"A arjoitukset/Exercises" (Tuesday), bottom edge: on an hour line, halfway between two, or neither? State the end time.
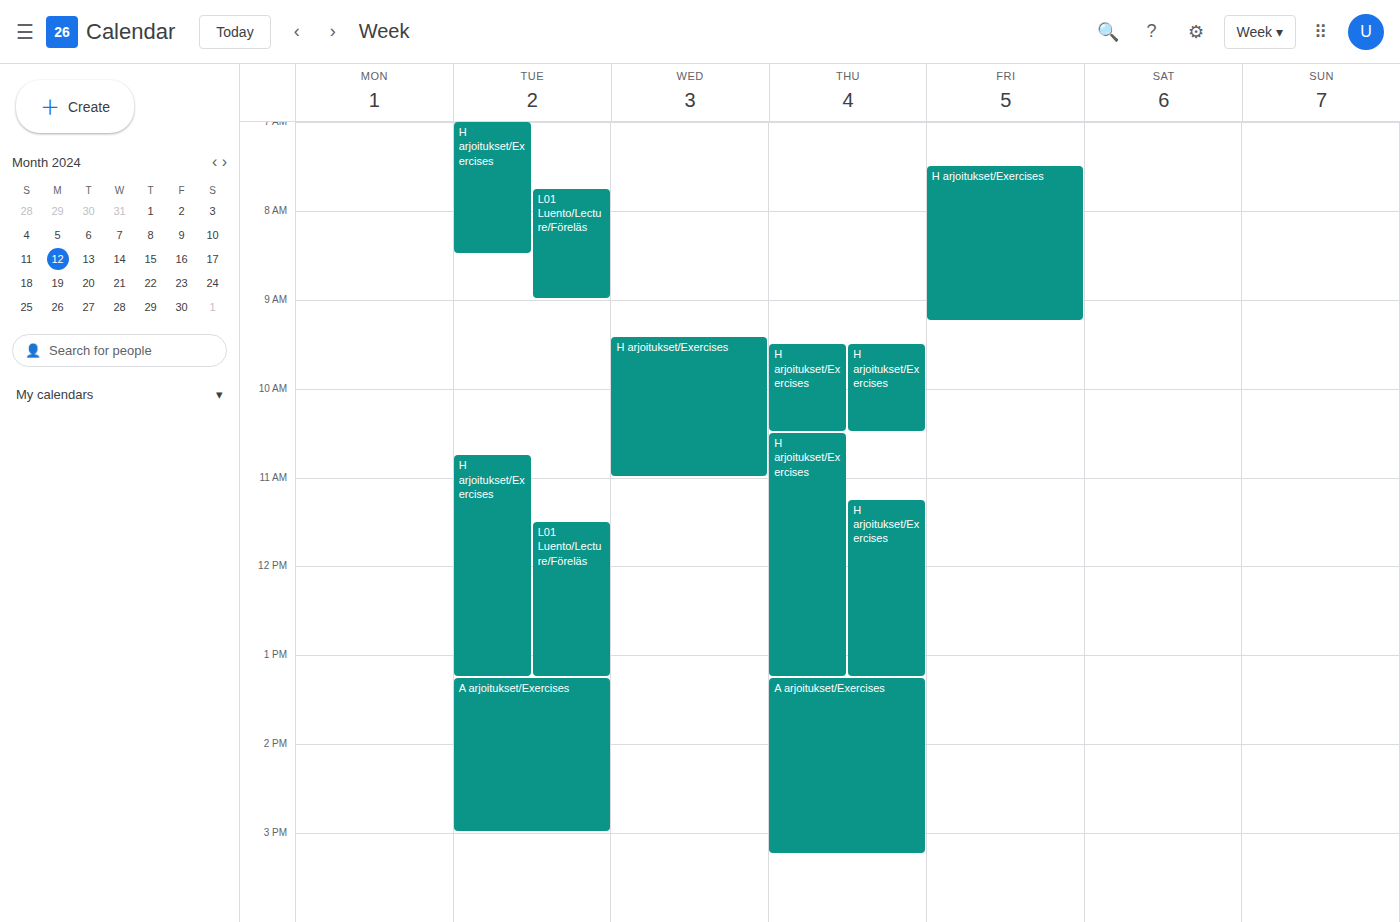
3:00 PM -- exactly on the 3 PM line.